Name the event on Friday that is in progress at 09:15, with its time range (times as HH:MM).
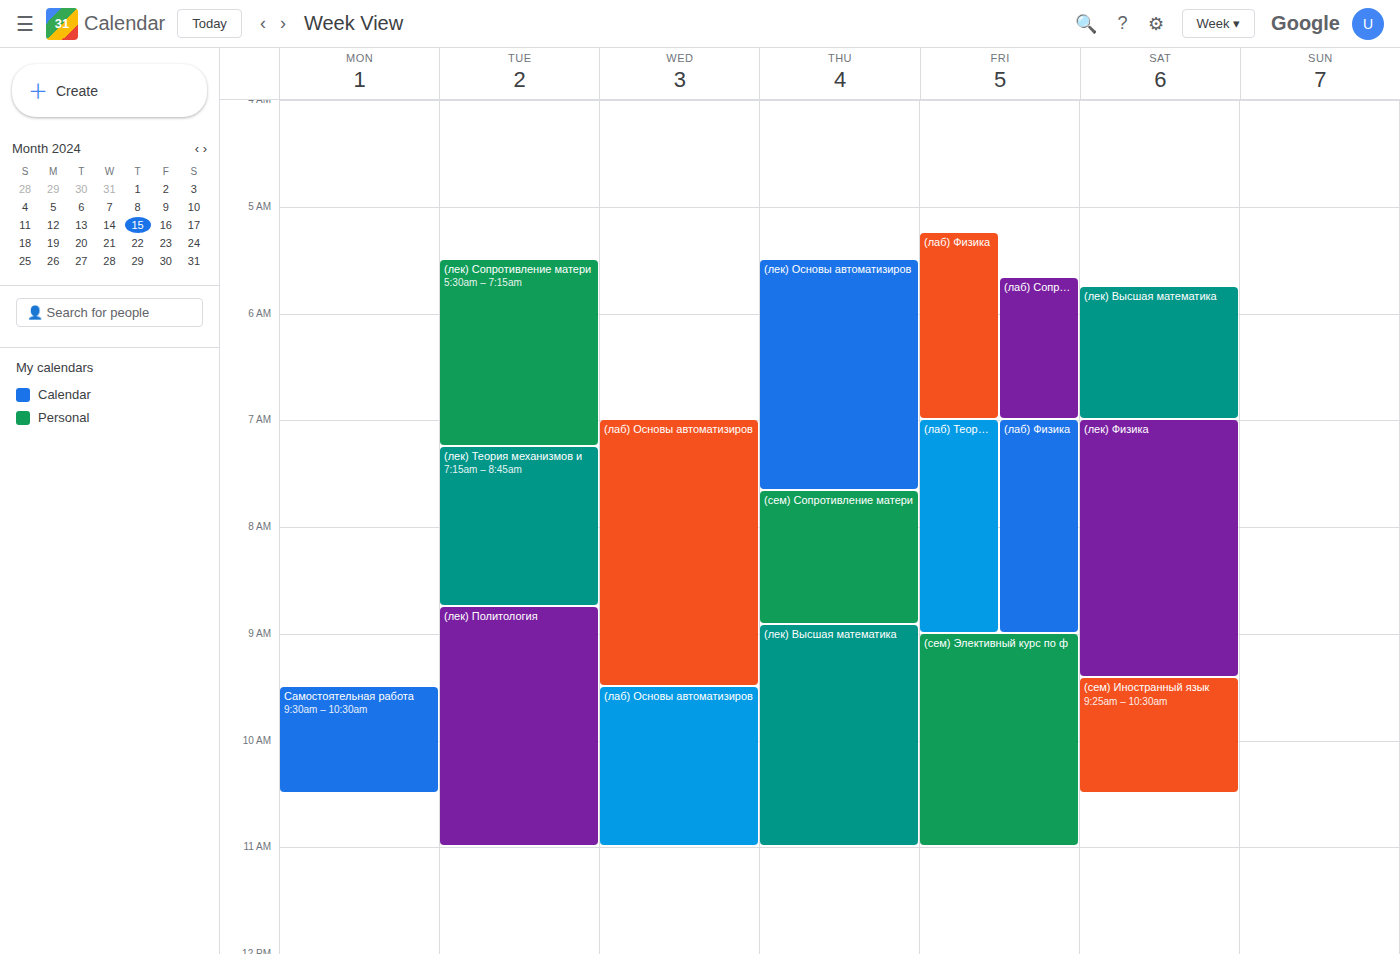
"(сем) Элективный курс по ф", 09:00 to 11:00